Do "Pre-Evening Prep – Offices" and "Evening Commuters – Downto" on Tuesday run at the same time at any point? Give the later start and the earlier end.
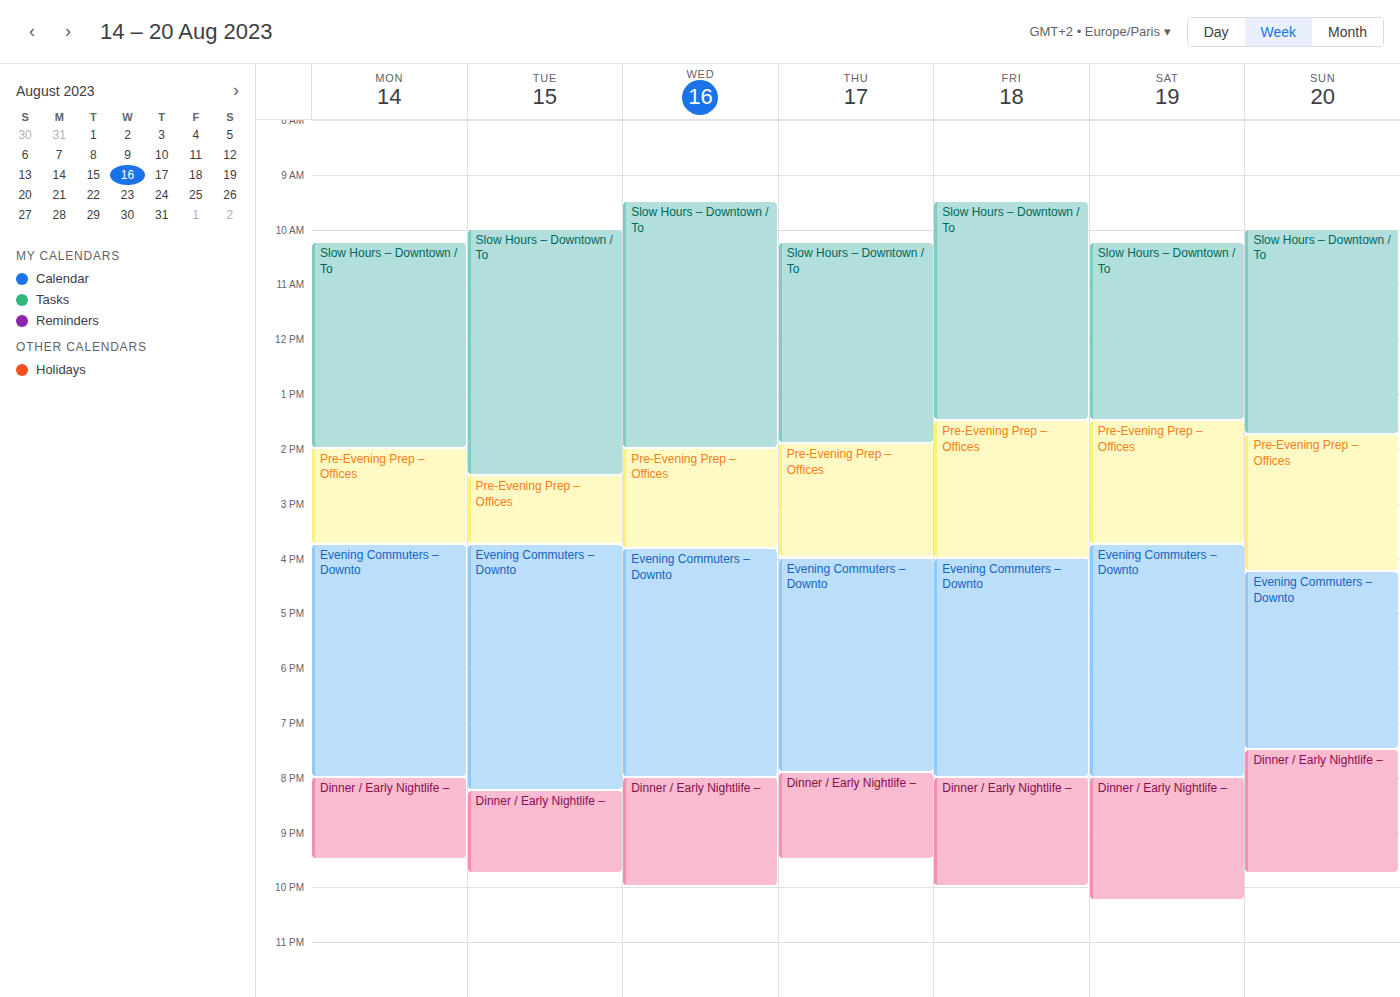
"Pre-Evening Prep – Offices" ends at 3:45 PM, exactly when "Evening Commuters – Downto" starts -- they touch but do not overlap.